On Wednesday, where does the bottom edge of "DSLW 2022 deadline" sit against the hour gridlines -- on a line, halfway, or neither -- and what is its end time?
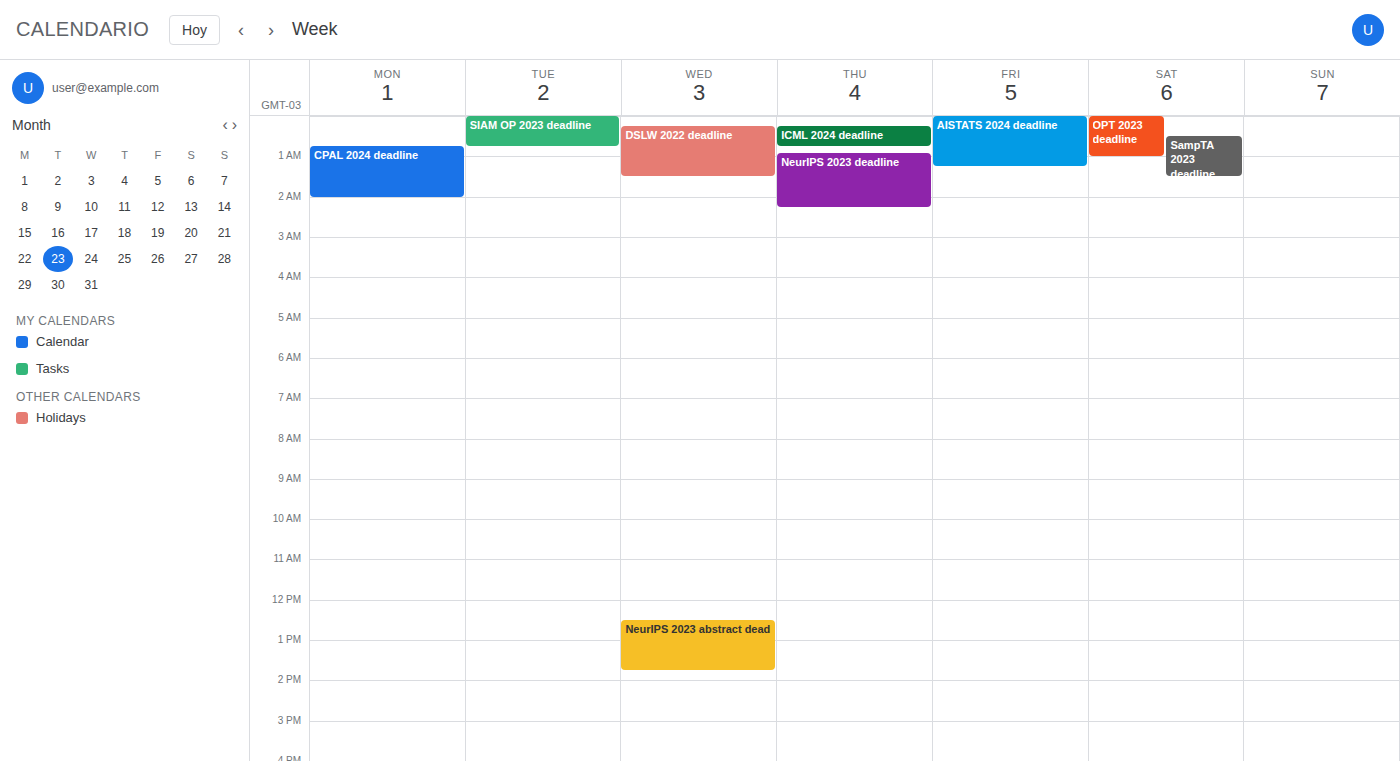
1:30 AM -- halfway between the 1 AM and 2 AM lines.